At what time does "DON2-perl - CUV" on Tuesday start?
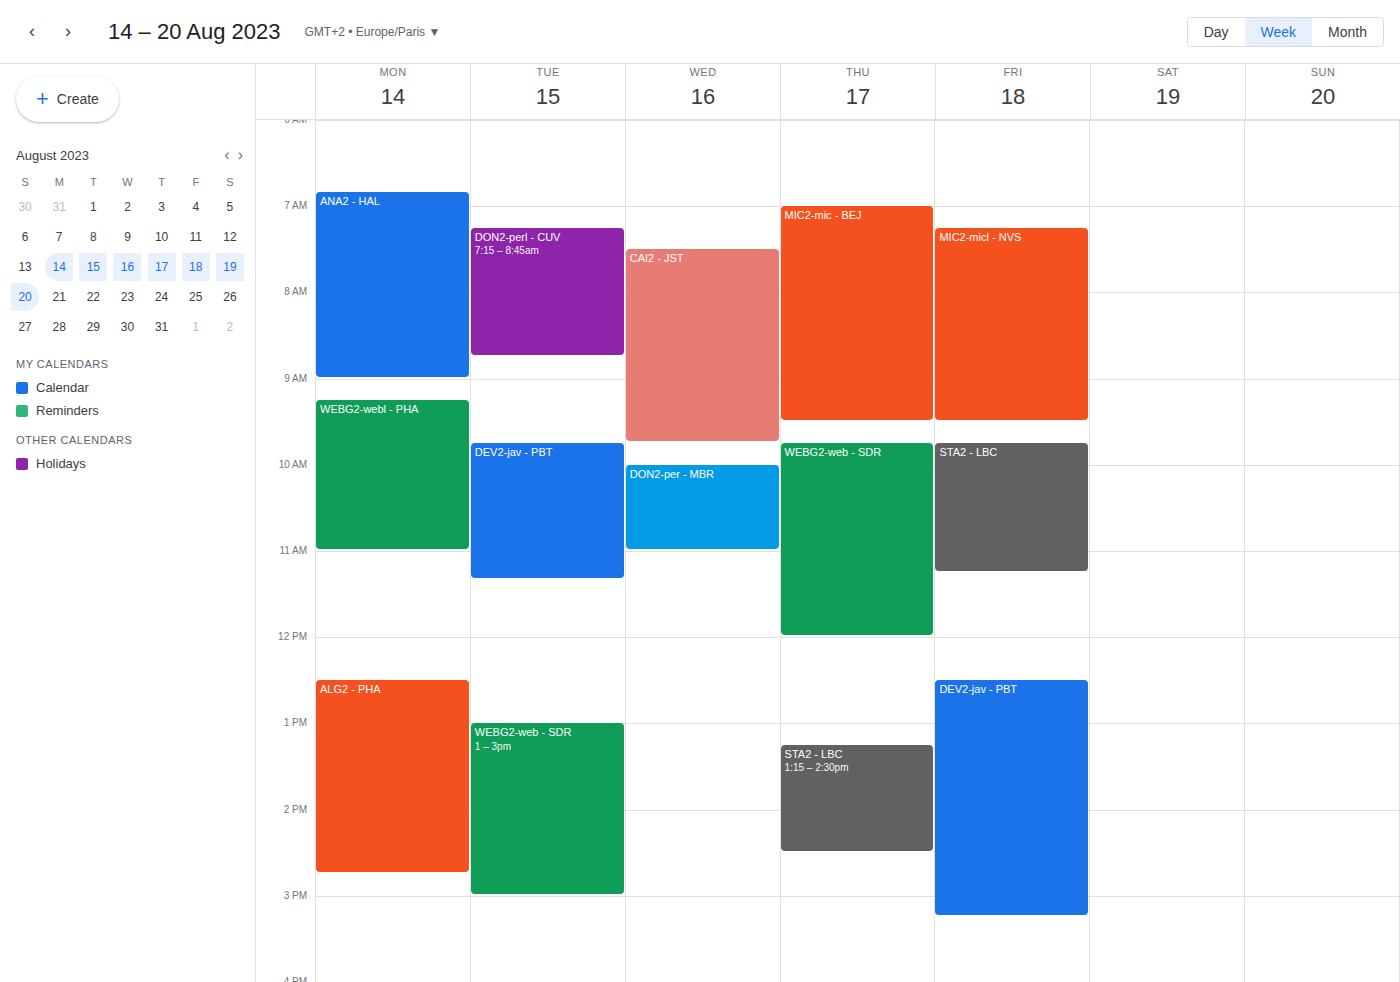
7:15 AM